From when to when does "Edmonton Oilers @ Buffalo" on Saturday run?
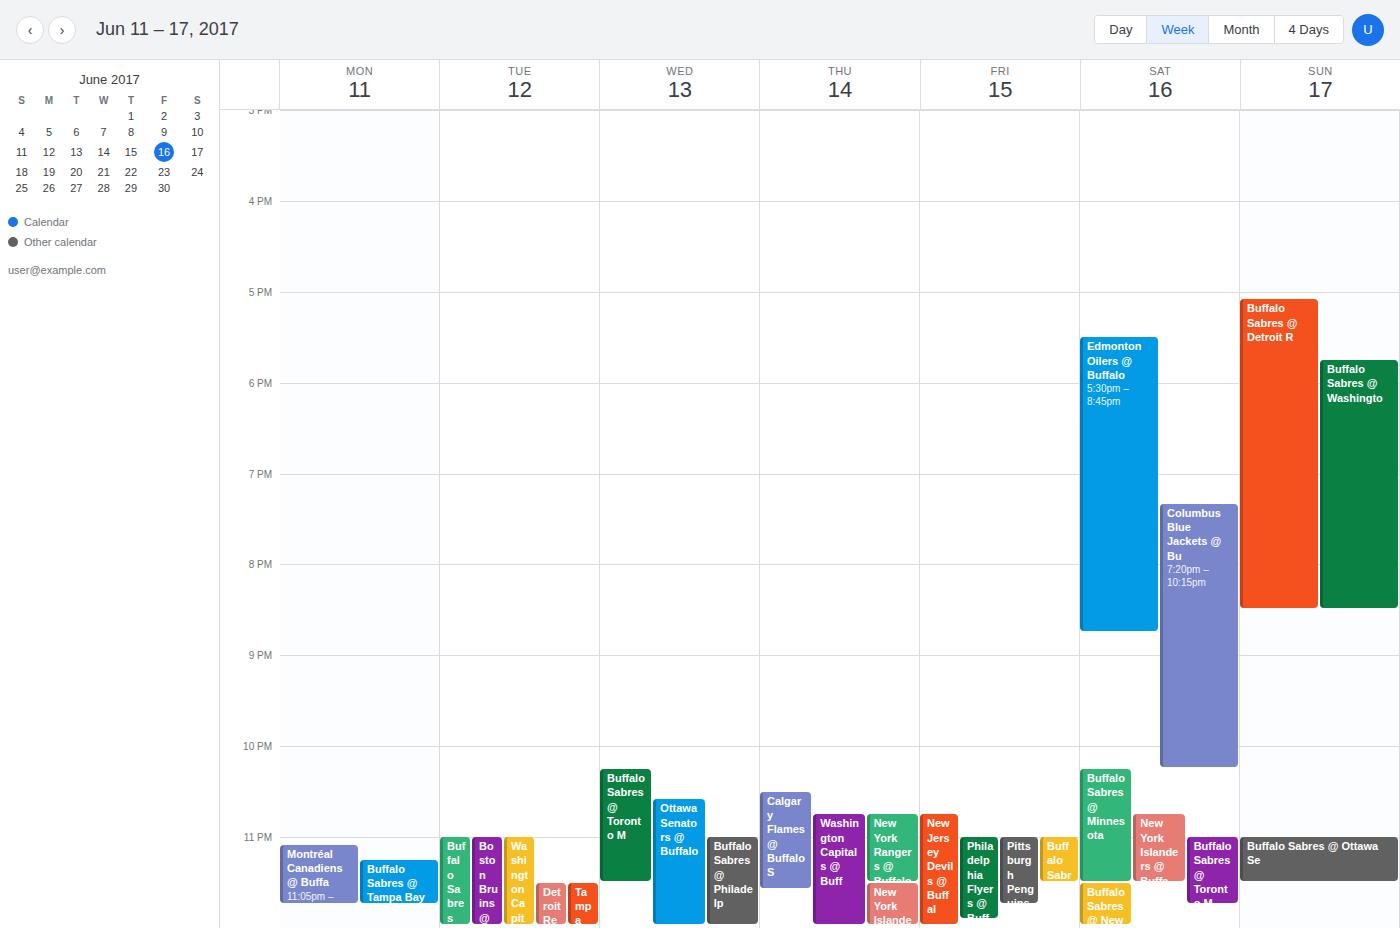
5:30 PM to 8:45 PM